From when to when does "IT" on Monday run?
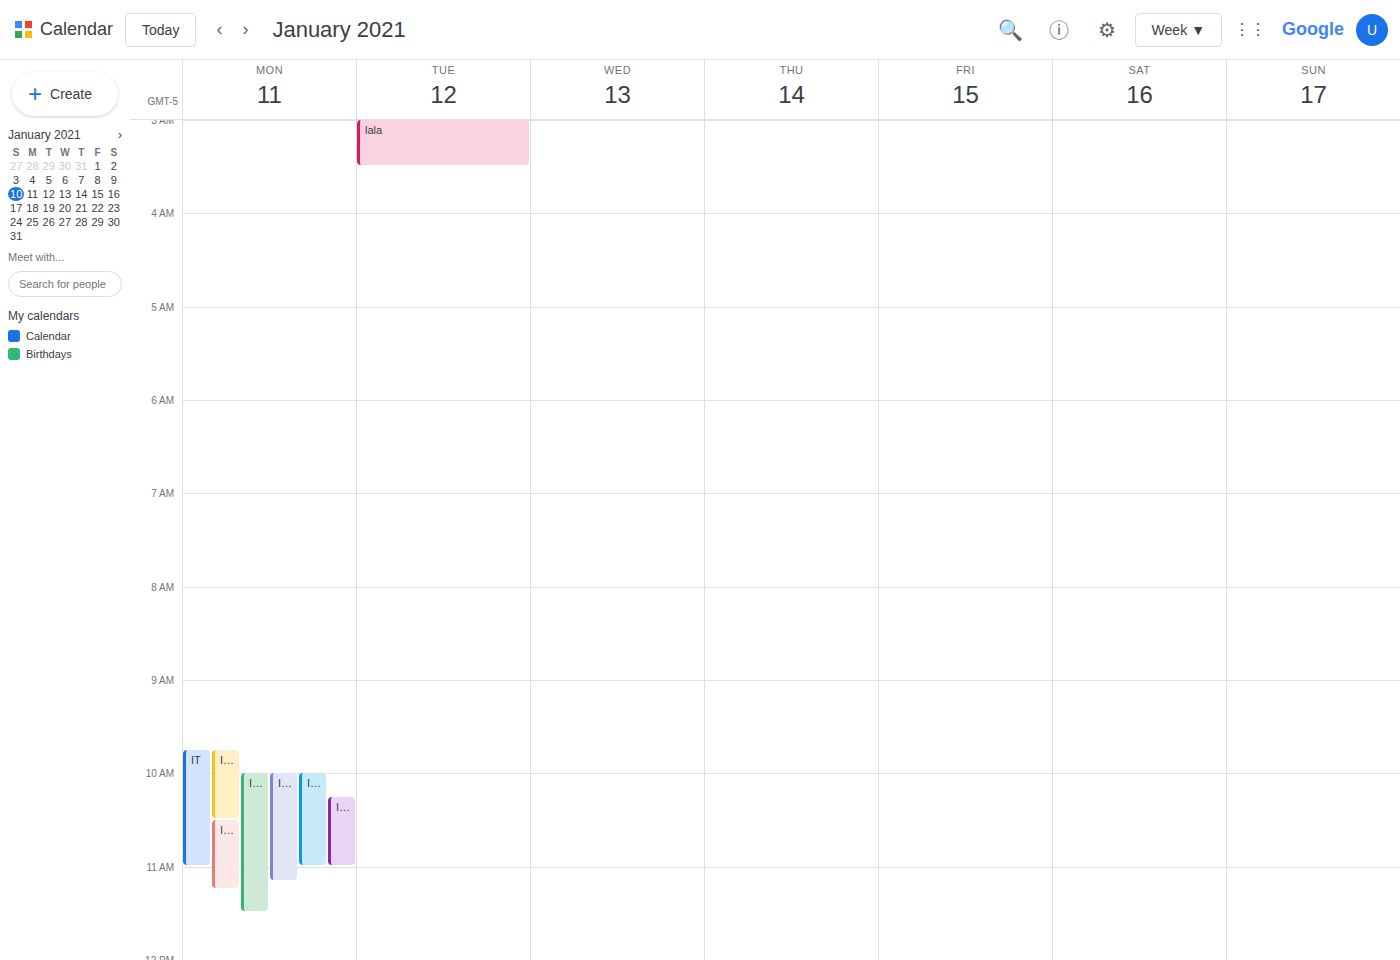
09:45 to 11:00